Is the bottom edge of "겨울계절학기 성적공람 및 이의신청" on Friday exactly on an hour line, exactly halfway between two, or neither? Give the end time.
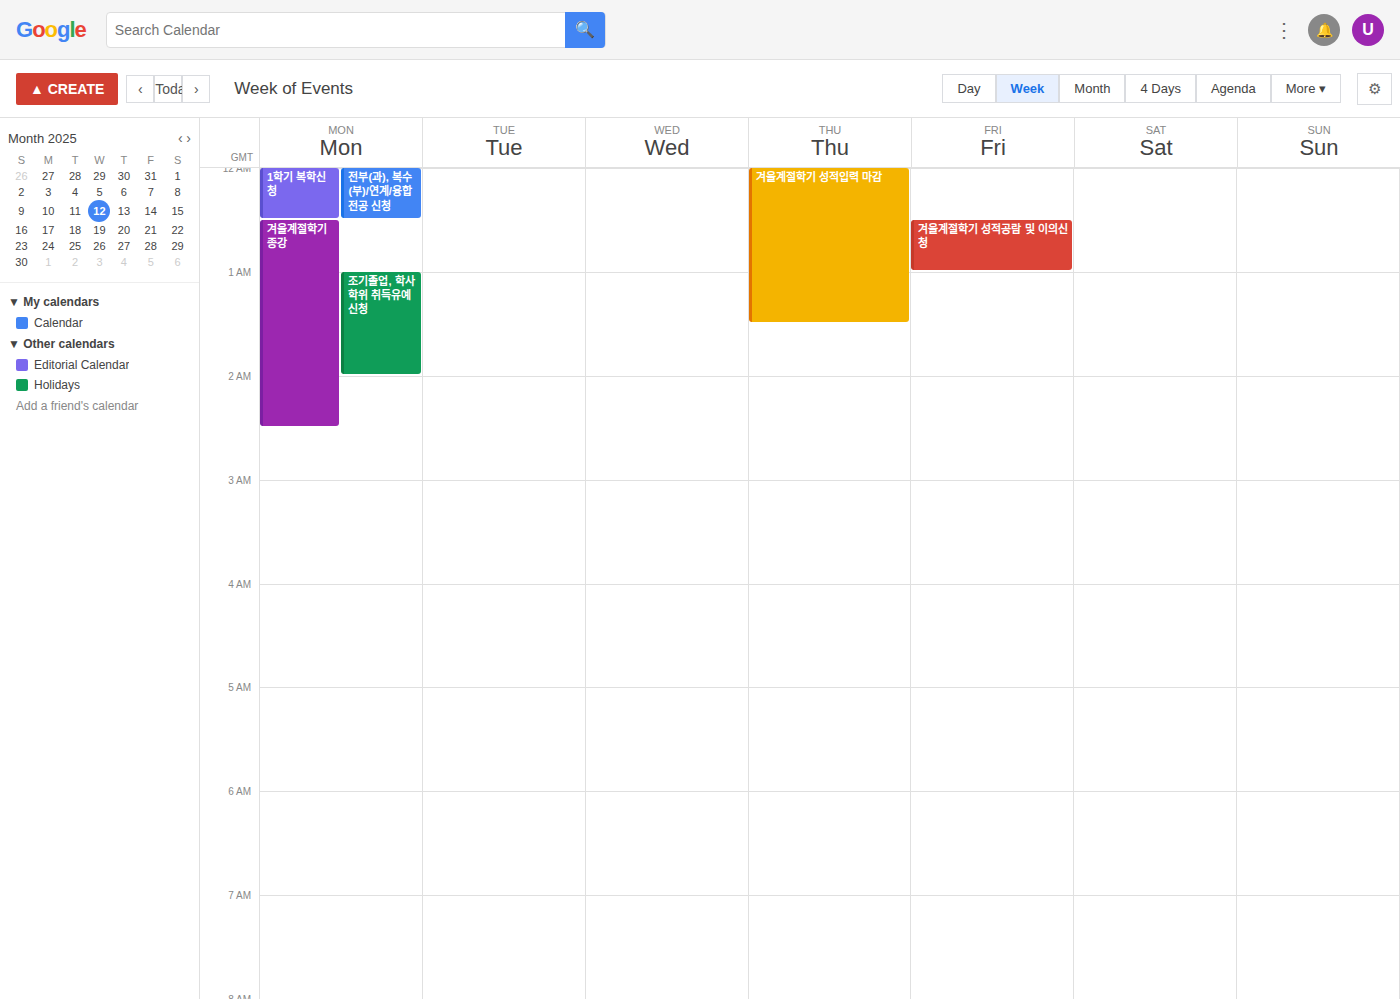
1:00 AM -- exactly on the 1 AM line.